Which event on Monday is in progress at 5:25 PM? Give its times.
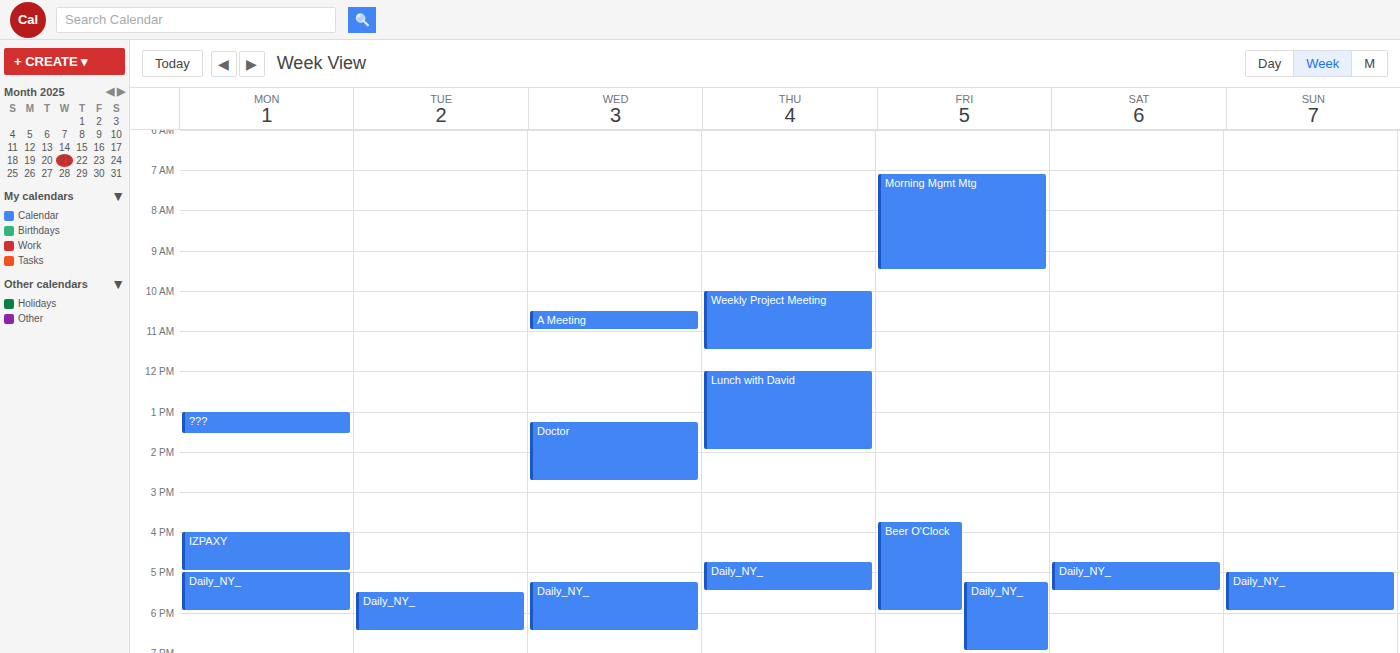
"Daily_NY_", 5:00 PM to 6:00 PM